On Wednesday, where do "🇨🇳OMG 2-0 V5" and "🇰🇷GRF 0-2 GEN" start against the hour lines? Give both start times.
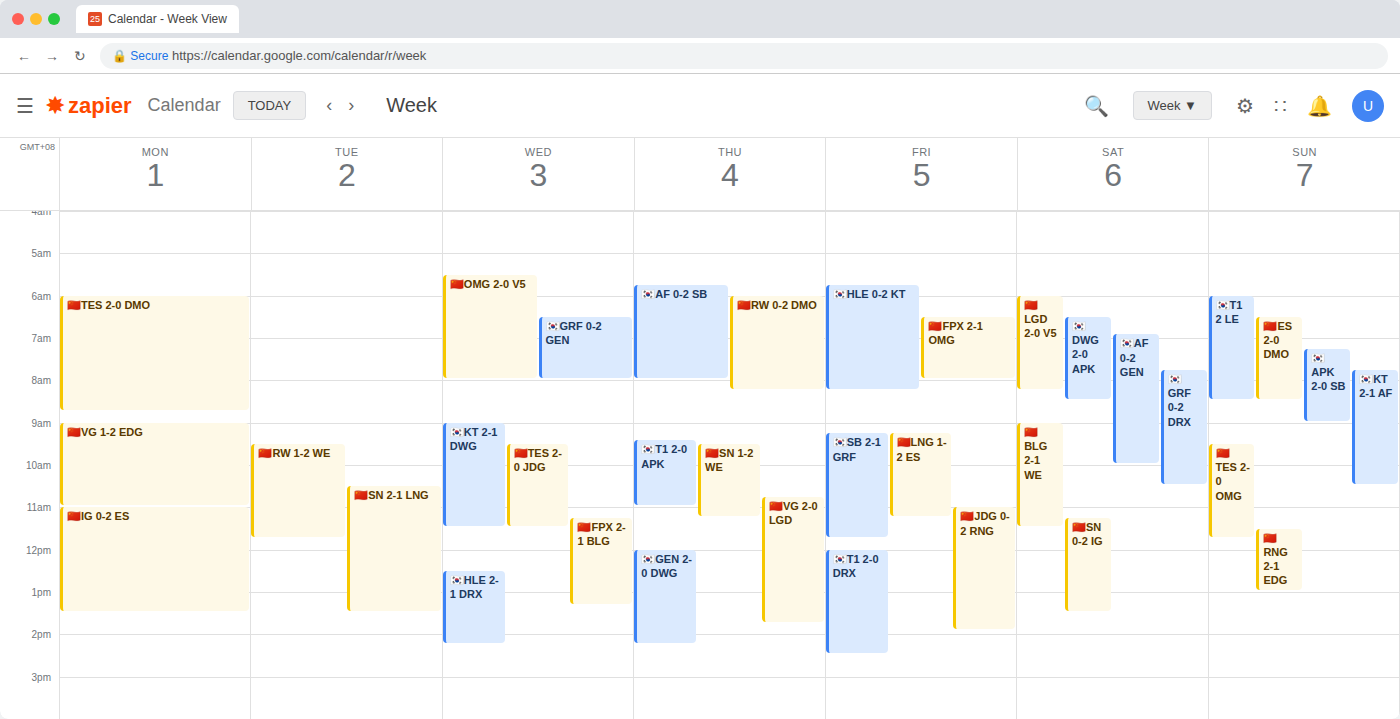
"🇨🇳OMG 2-0 V5": 5:30 AM, halfway between the 5 AM and 6 AM lines. "🇰🇷GRF 0-2 GEN": 6:30 AM, halfway between the 6 AM and 7 AM lines.